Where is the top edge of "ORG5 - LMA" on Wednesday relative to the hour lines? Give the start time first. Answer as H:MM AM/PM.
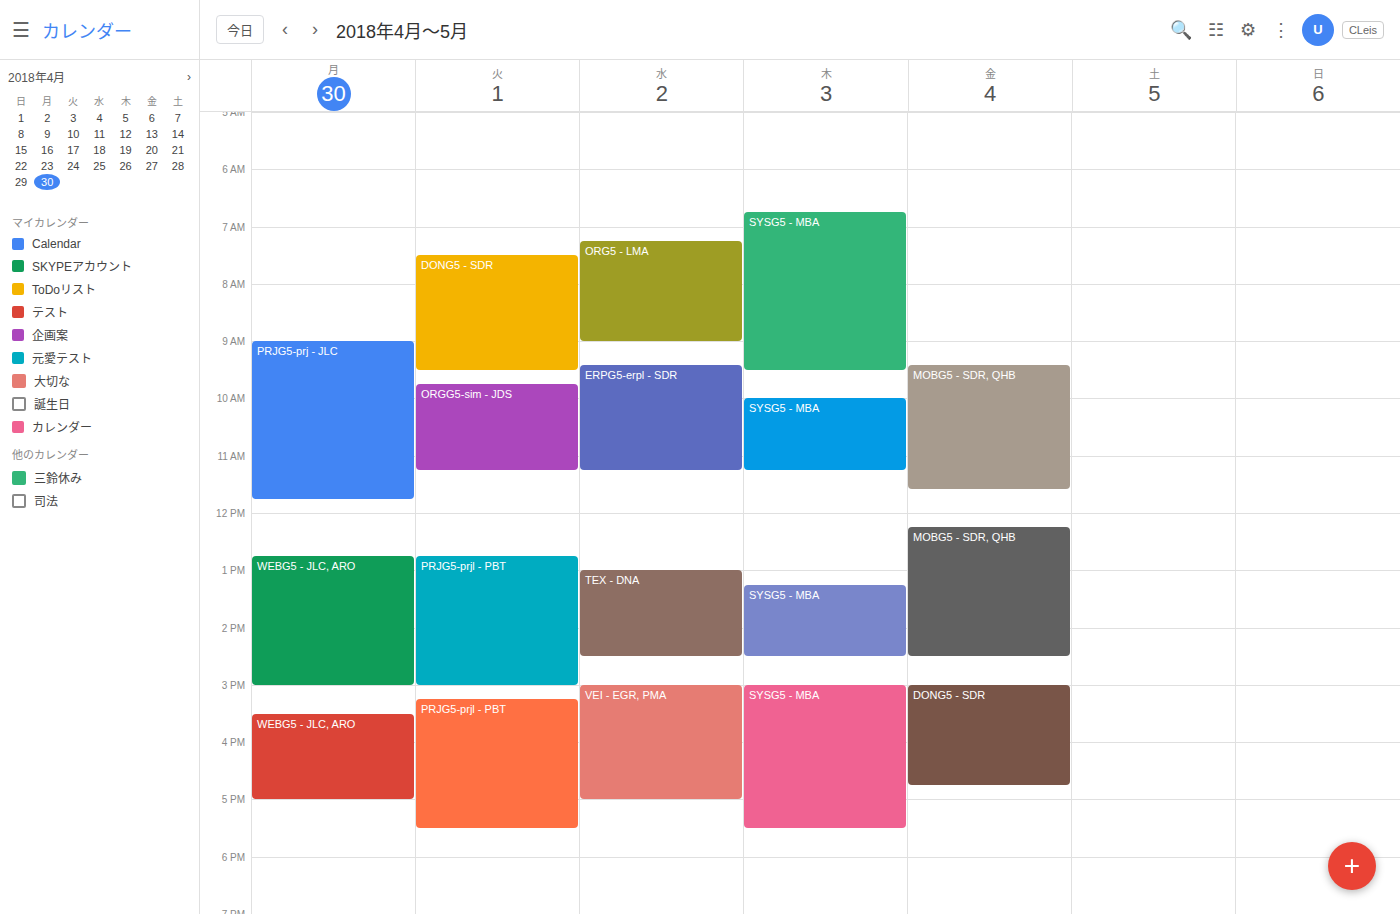
7:15 AM -- neither: a quarter of the way from the 7 AM line to the 8 AM line.